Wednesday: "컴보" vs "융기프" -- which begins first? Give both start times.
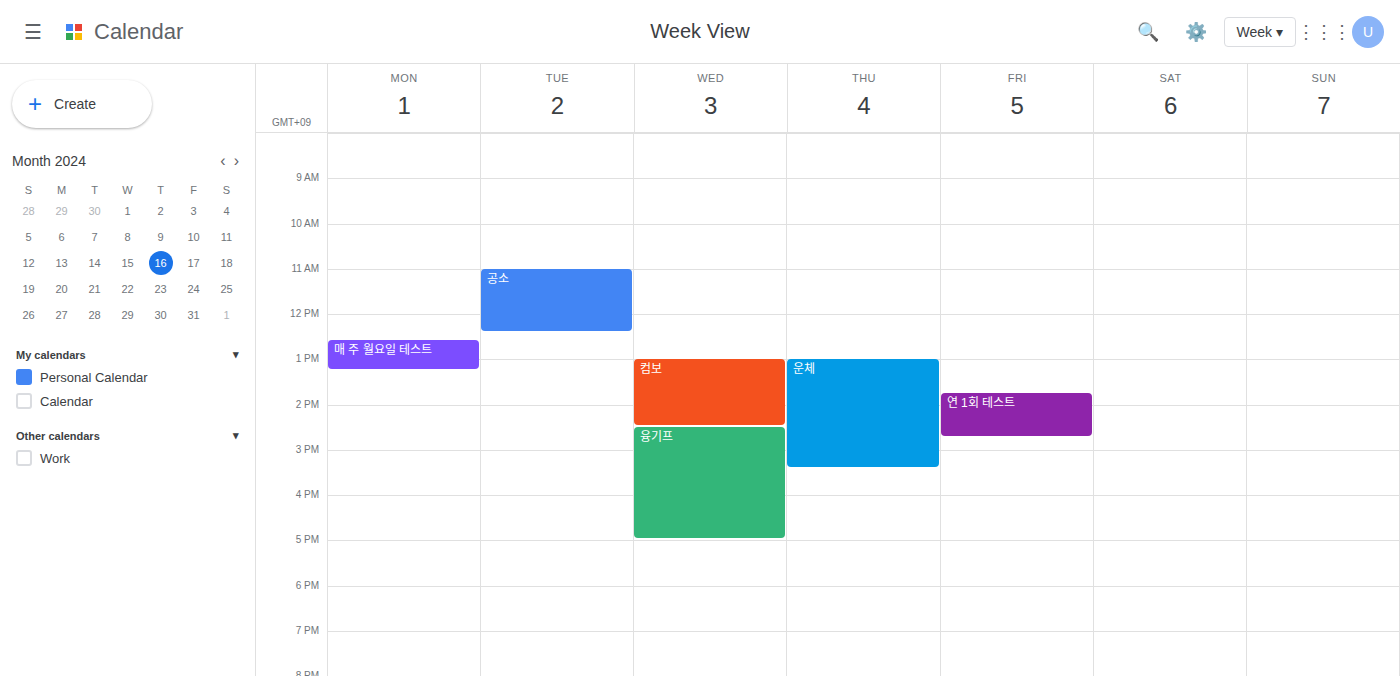
"컴보" 1:00 PM; "융기프" 2:30 PM.